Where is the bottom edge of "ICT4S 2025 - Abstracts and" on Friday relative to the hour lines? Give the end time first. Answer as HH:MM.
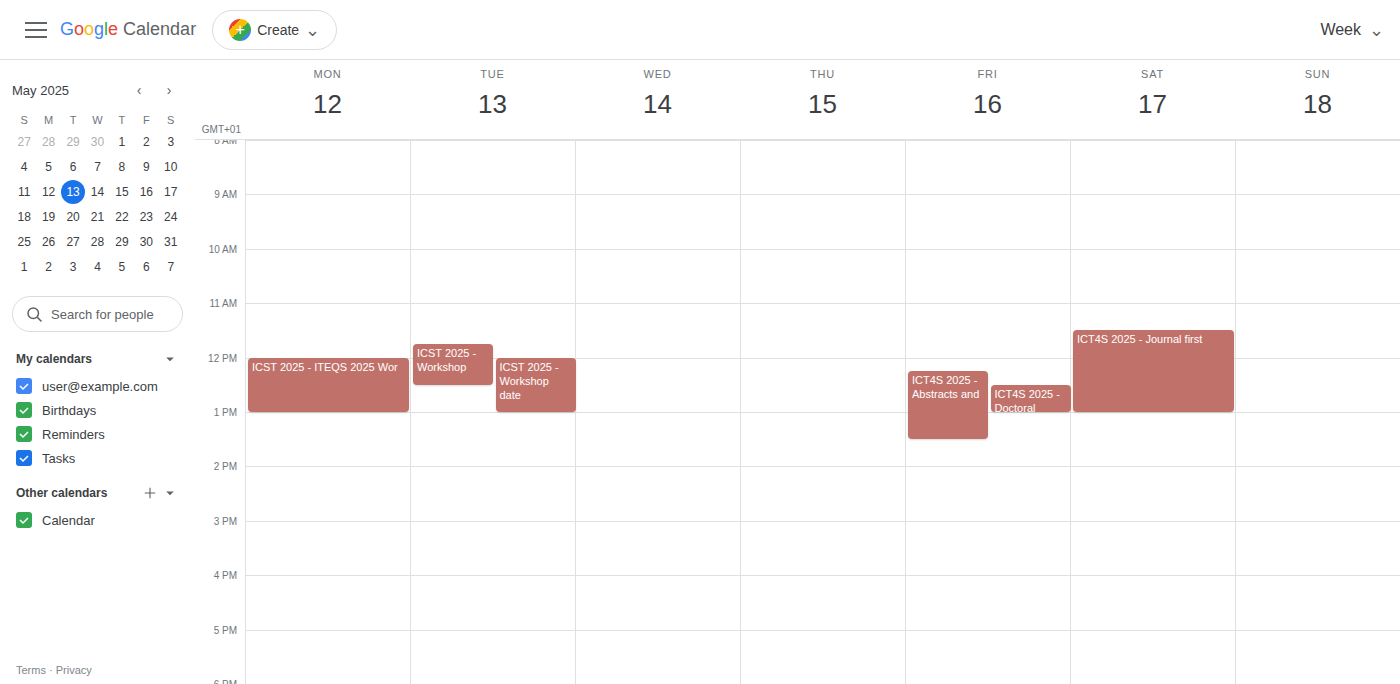
13:30 -- halfway between the 13:00 and 14:00 lines.